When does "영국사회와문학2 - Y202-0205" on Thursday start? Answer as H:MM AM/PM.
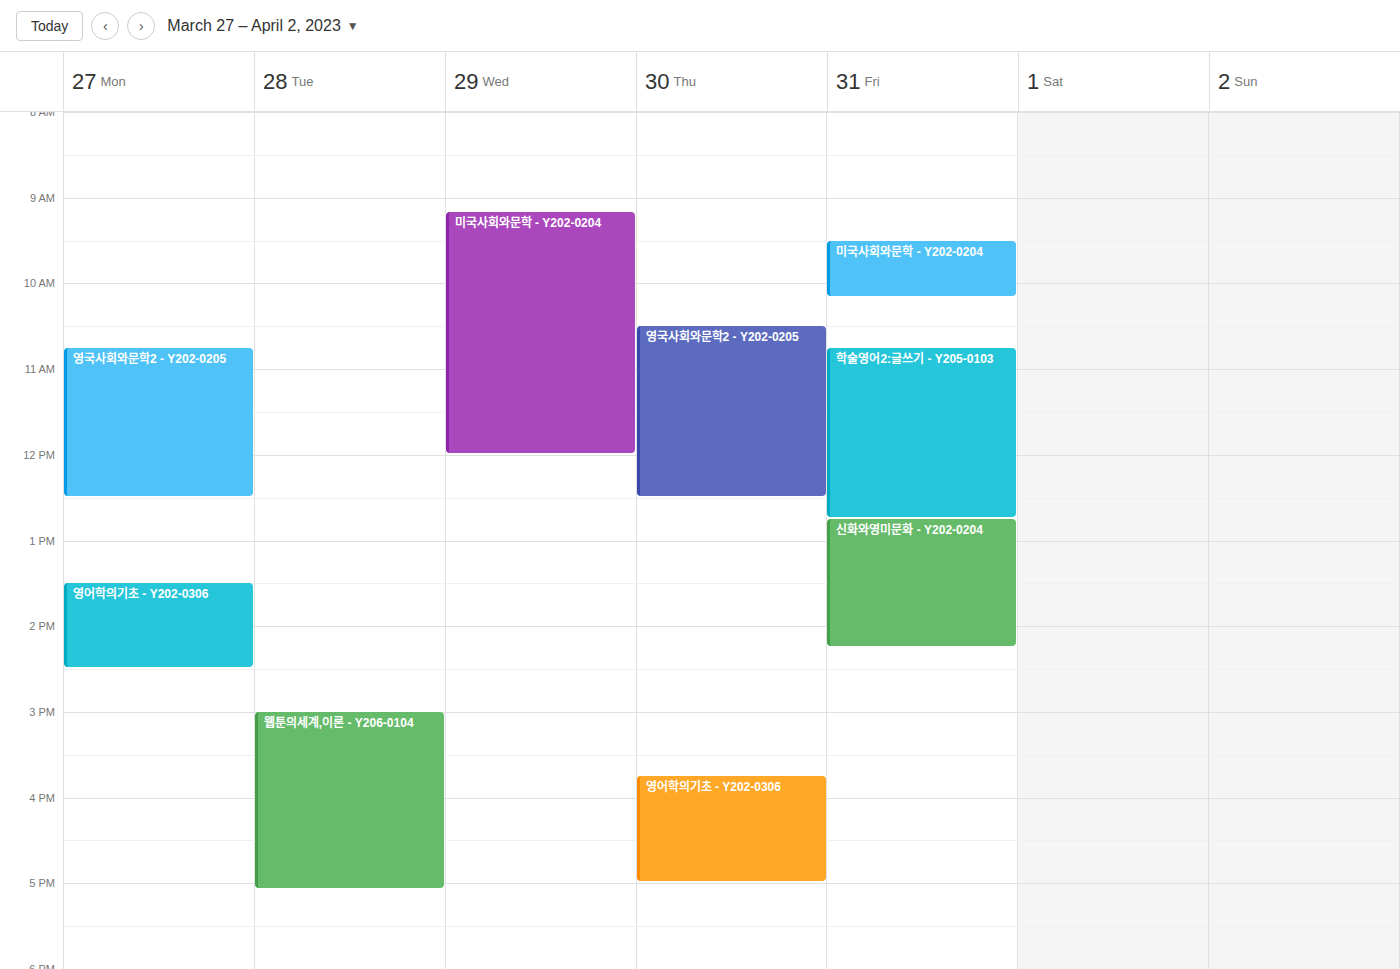
10:30 AM